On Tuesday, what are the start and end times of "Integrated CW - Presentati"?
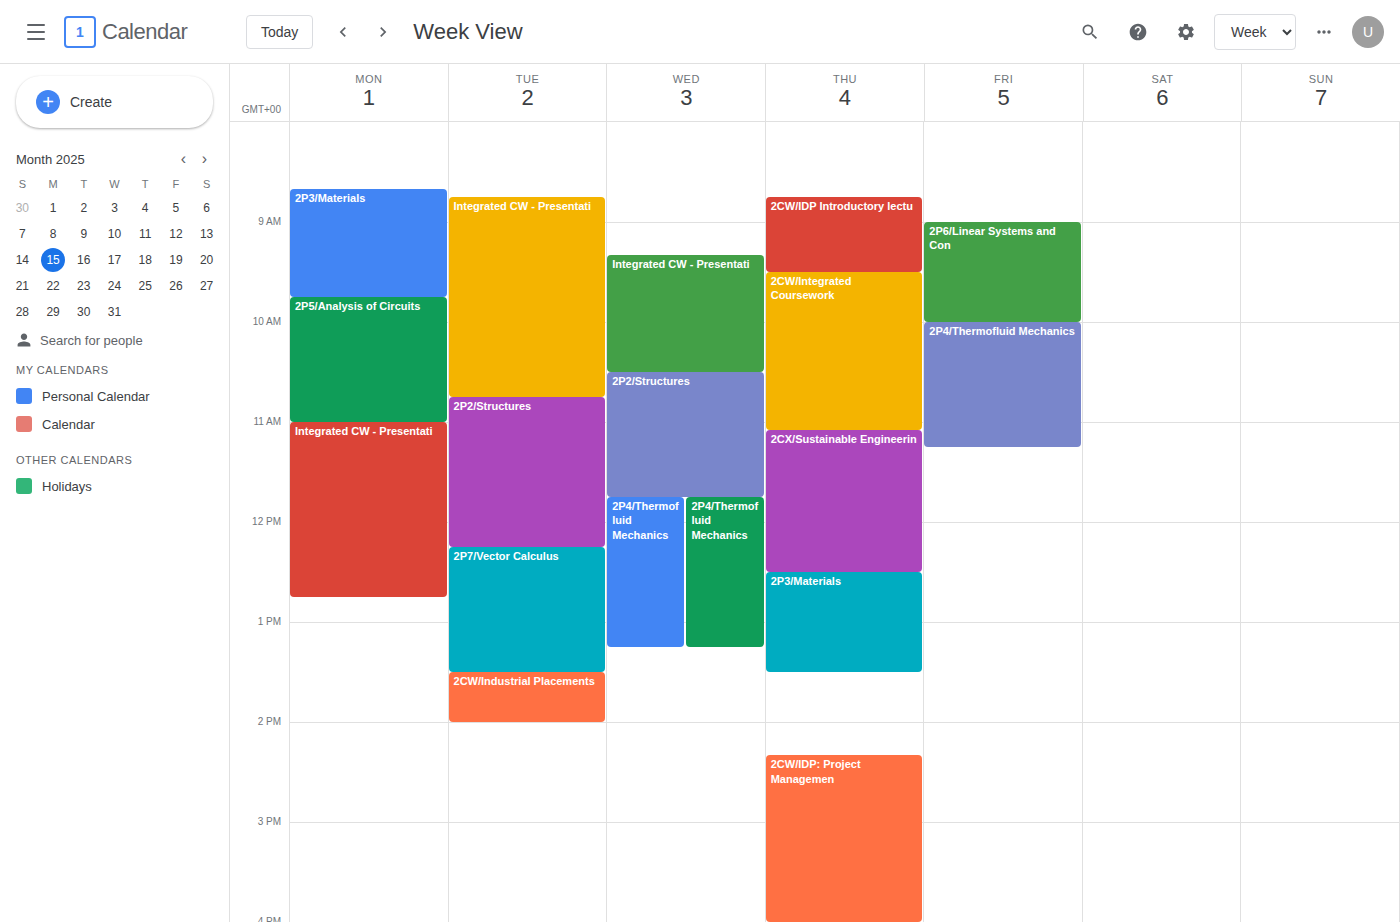
8:45 AM to 10:45 AM